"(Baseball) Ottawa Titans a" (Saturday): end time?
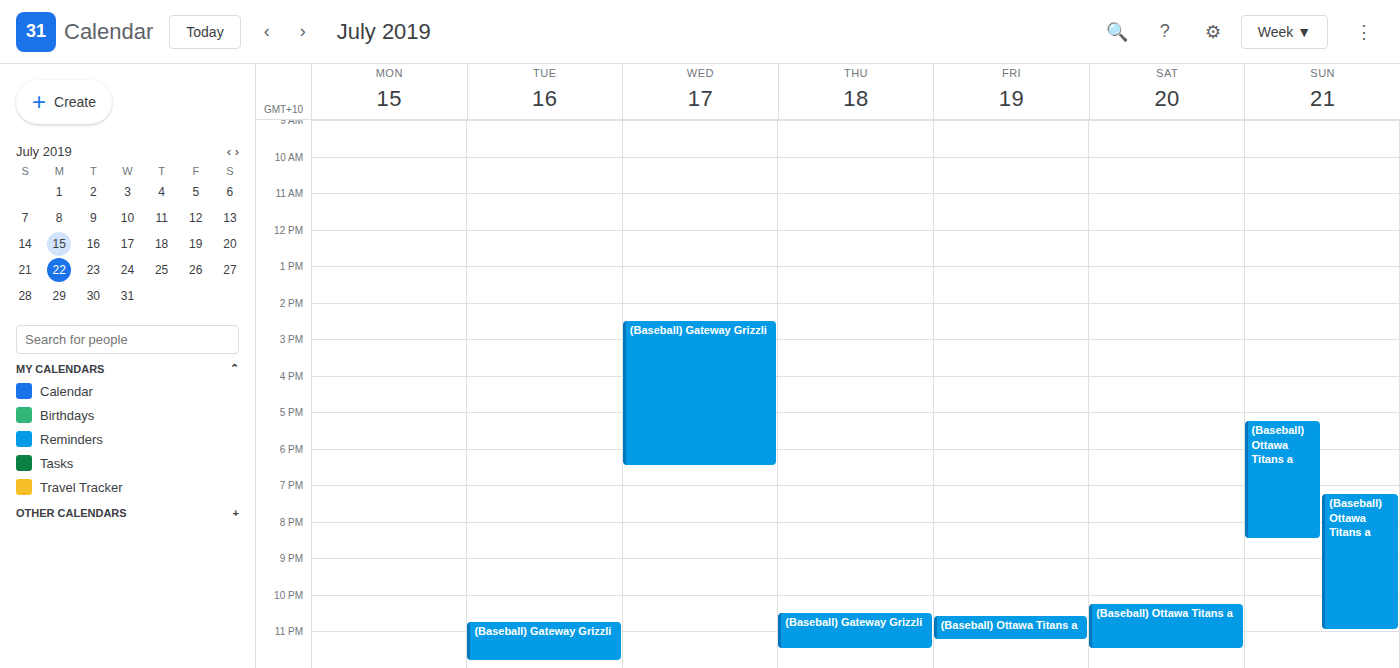
11:30 PM